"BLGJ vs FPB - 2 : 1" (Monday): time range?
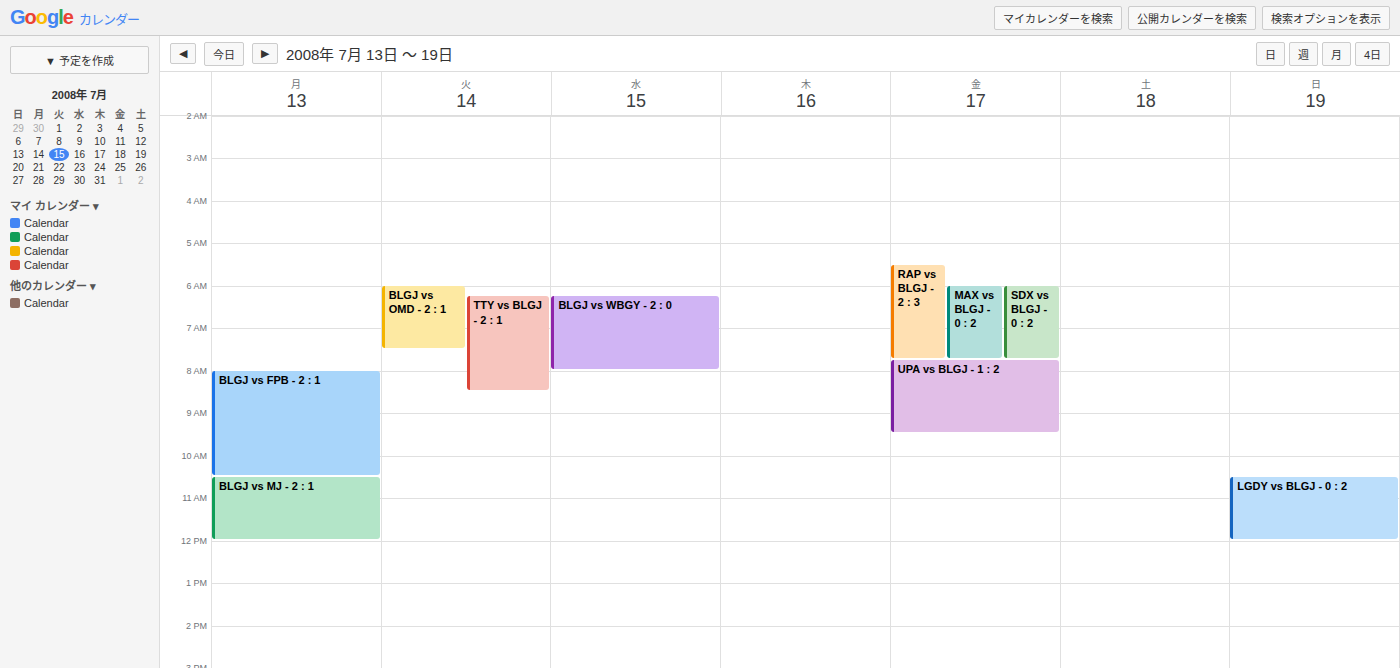
8:00 AM to 10:30 AM